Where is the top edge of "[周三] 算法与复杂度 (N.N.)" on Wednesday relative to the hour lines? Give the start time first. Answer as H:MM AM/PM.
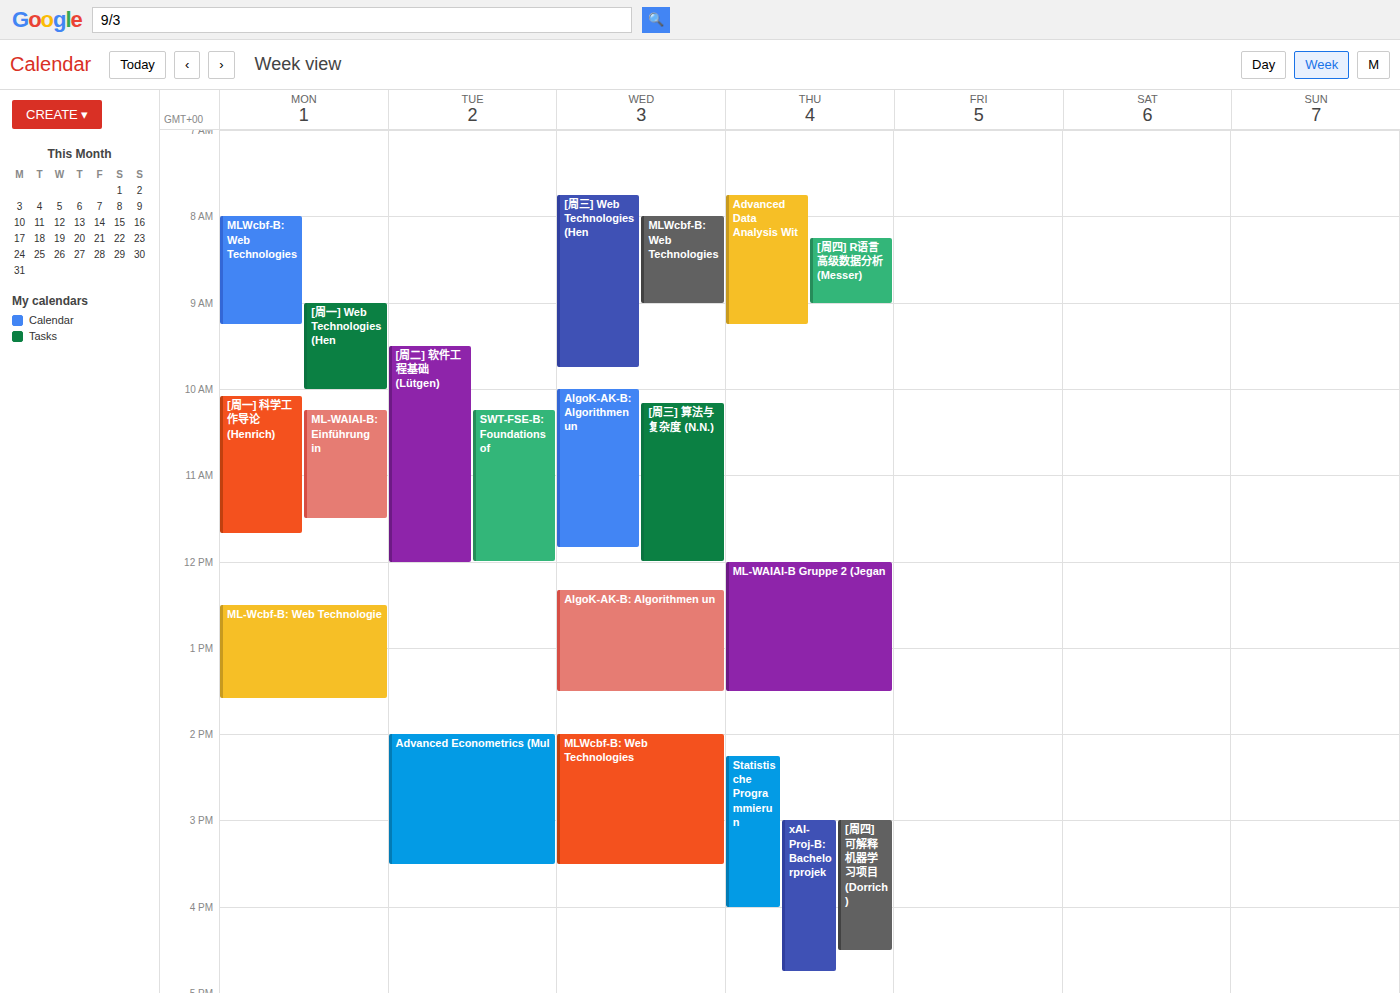
10:10 AM -- neither: 10 minutes below the 10 AM line and 50 minutes above the 11 AM line.